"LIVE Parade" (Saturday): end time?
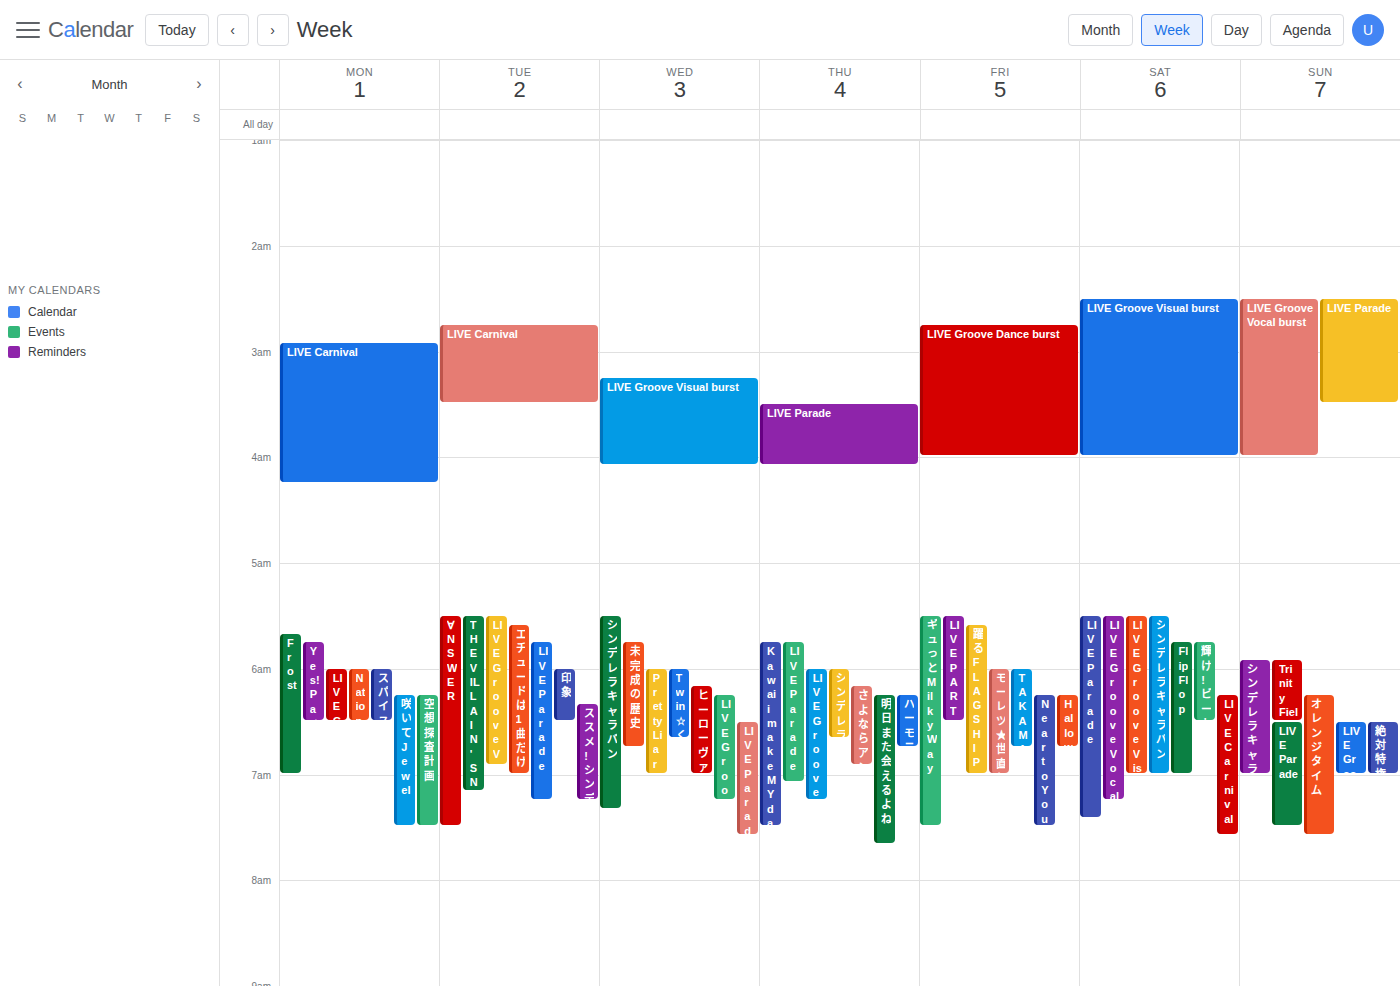
7:25 AM